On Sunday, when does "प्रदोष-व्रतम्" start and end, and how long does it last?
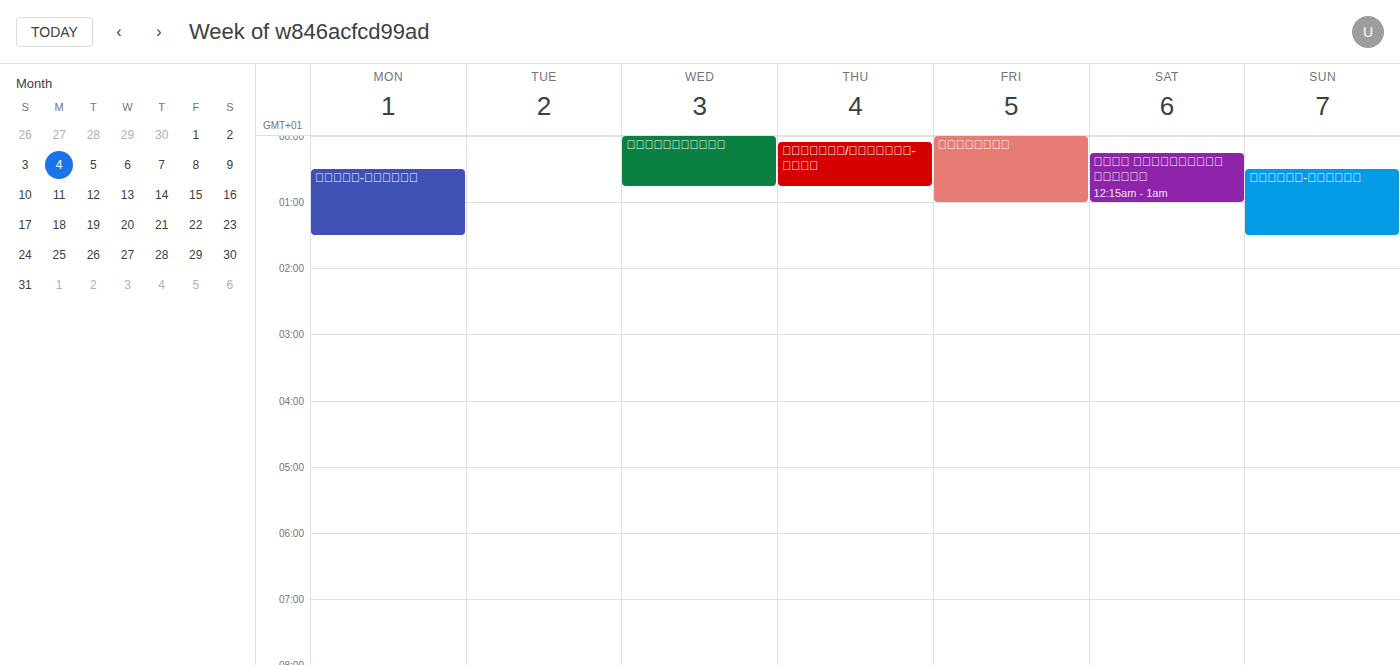
12:30 AM to 1:30 AM, 1 hour